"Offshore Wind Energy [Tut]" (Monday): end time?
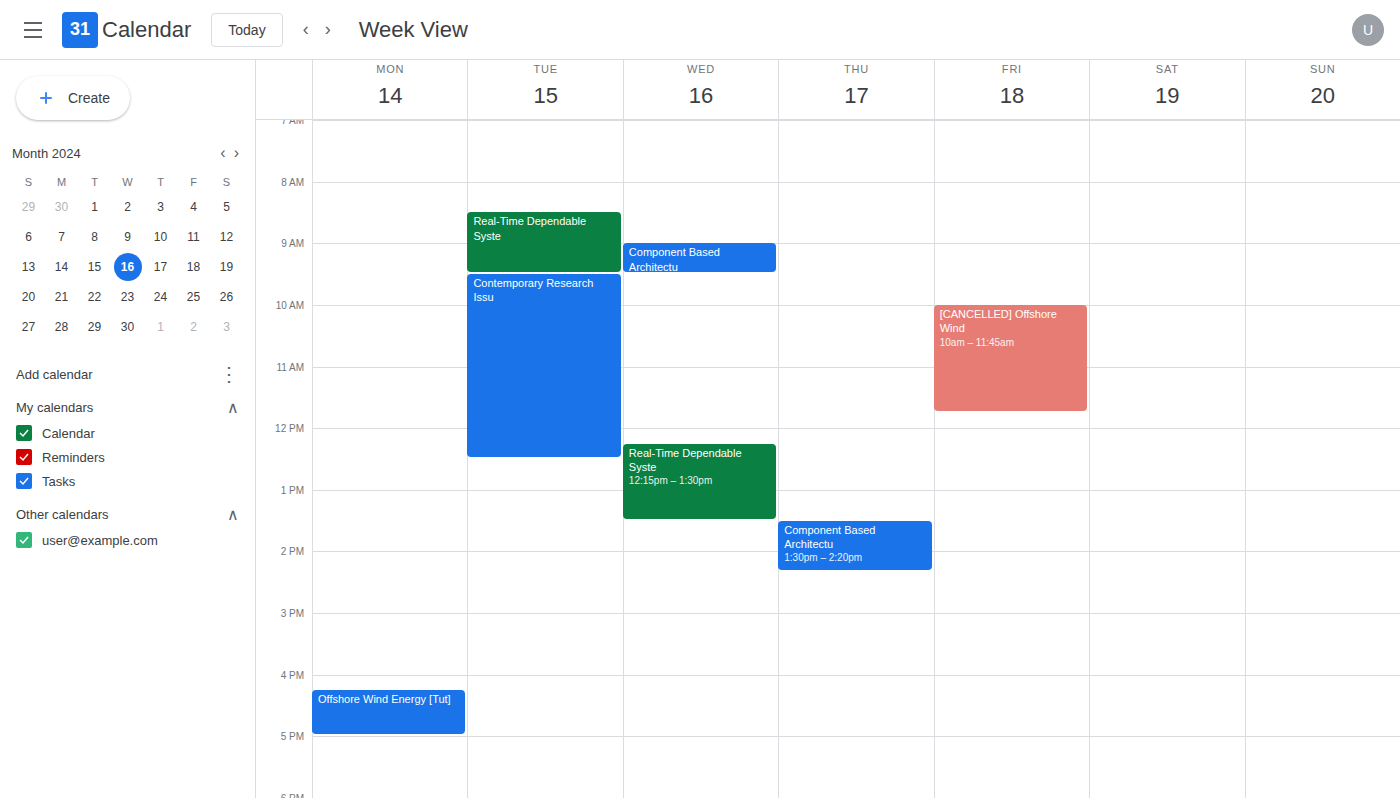
5:00 PM